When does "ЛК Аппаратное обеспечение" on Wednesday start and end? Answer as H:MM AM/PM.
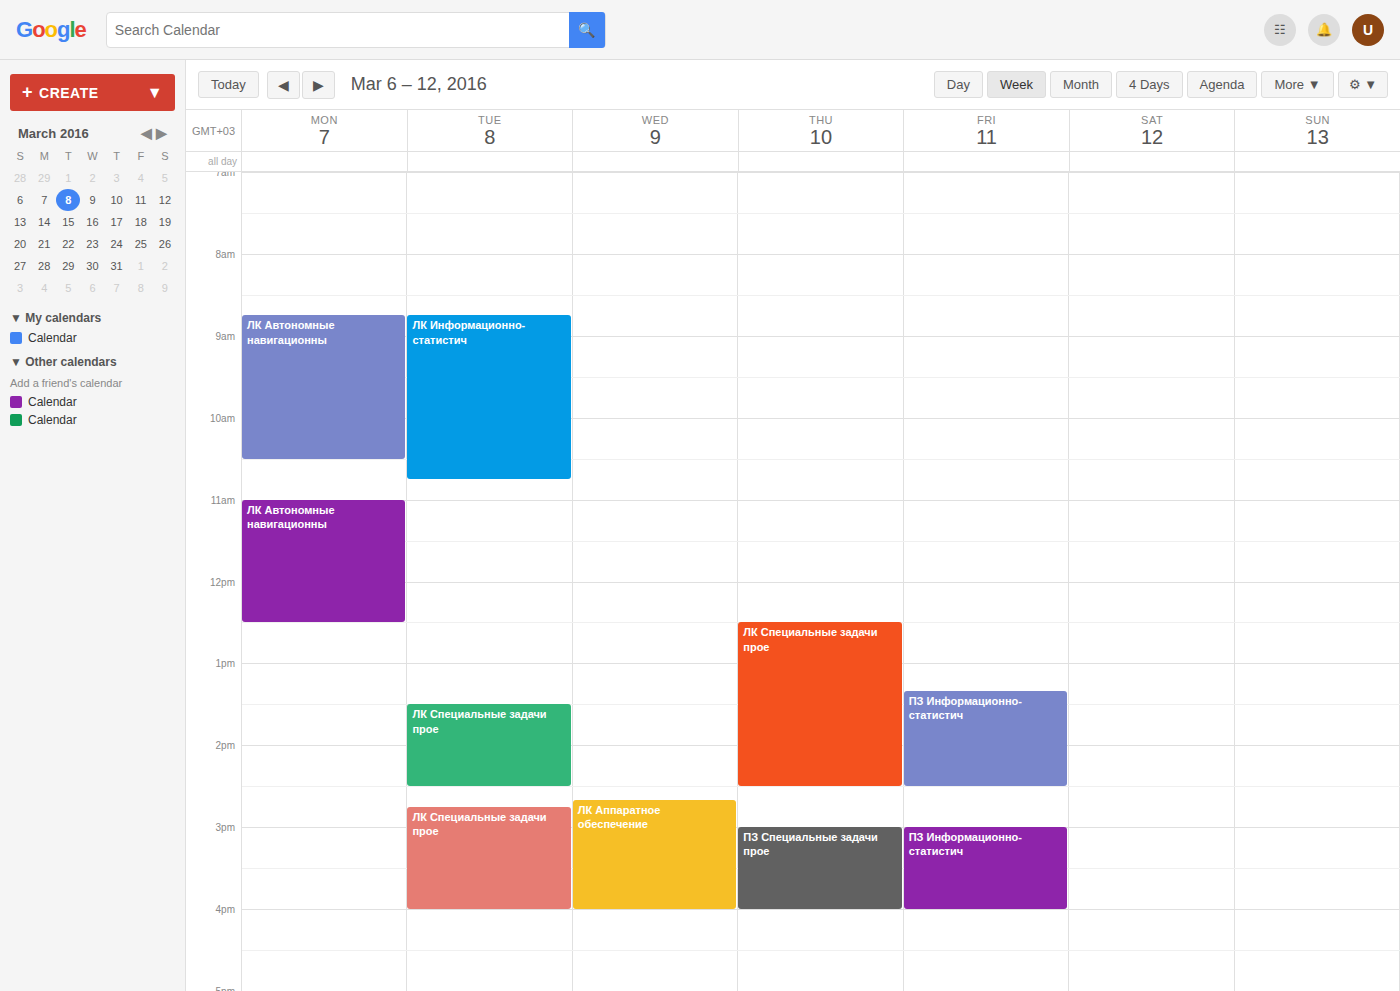
2:40 PM to 4:00 PM